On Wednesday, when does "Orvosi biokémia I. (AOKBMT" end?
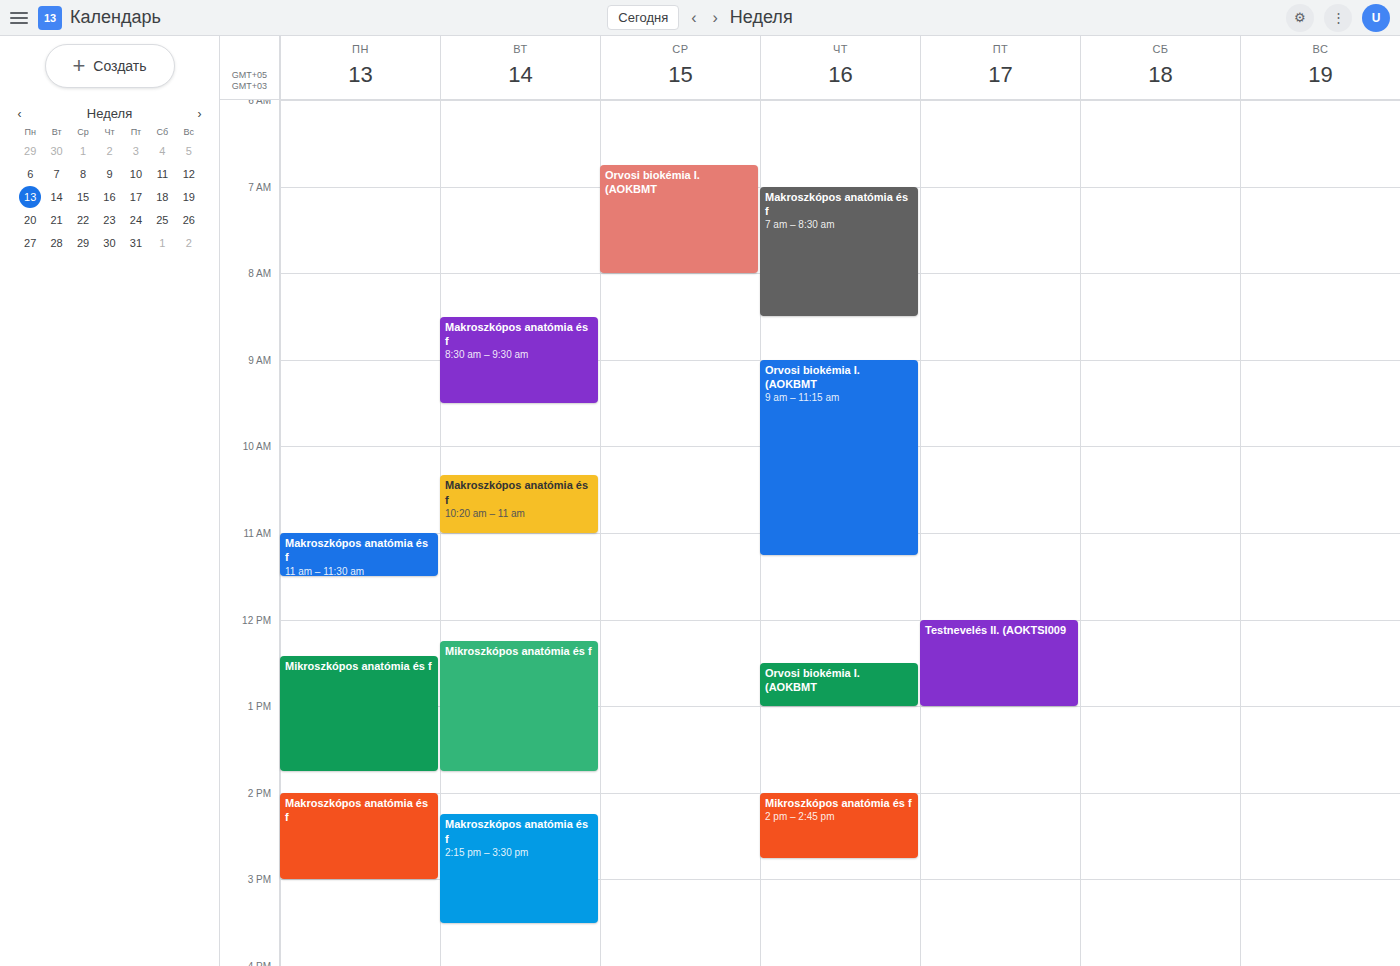
8:00 AM